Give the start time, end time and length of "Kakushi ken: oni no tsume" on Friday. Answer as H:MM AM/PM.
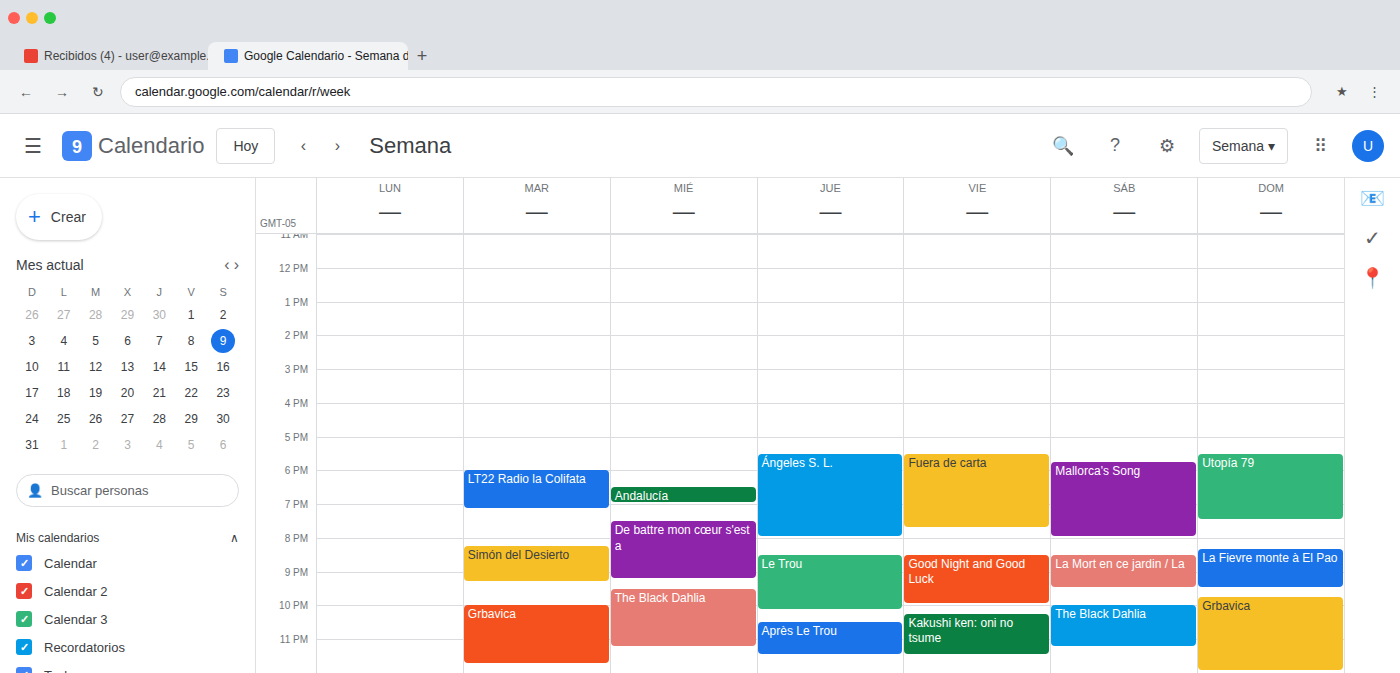
10:15 PM to 11:30 PM, 1 hour 15 minutes